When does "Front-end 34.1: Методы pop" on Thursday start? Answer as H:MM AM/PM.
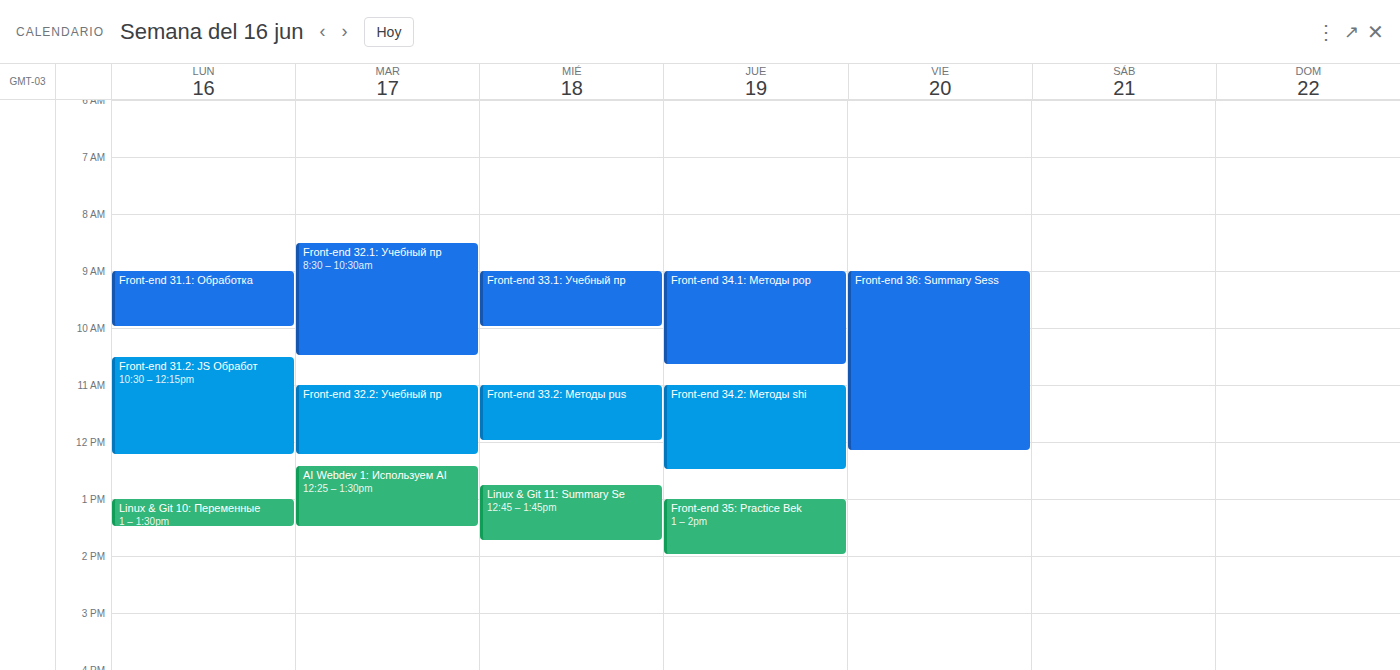
9:00 AM